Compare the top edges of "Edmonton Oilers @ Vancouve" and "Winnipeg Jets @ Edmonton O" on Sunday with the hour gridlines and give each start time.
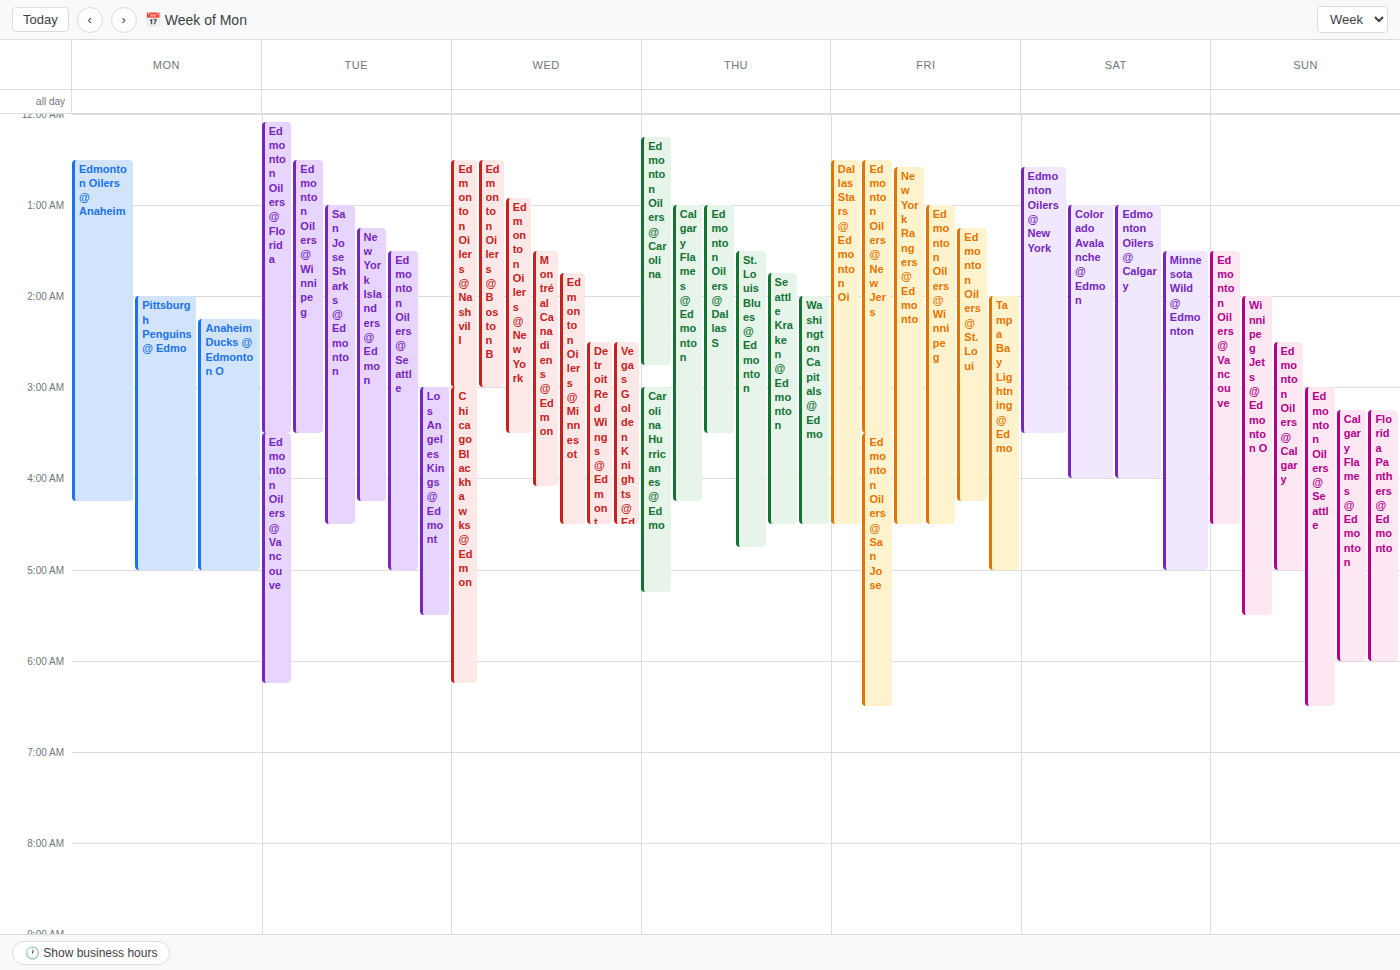
"Edmonton Oilers @ Vancouve": 1:30 AM, halfway between the 1 AM and 2 AM lines. "Winnipeg Jets @ Edmonton O": 2:00 AM, exactly on the 2 AM line.